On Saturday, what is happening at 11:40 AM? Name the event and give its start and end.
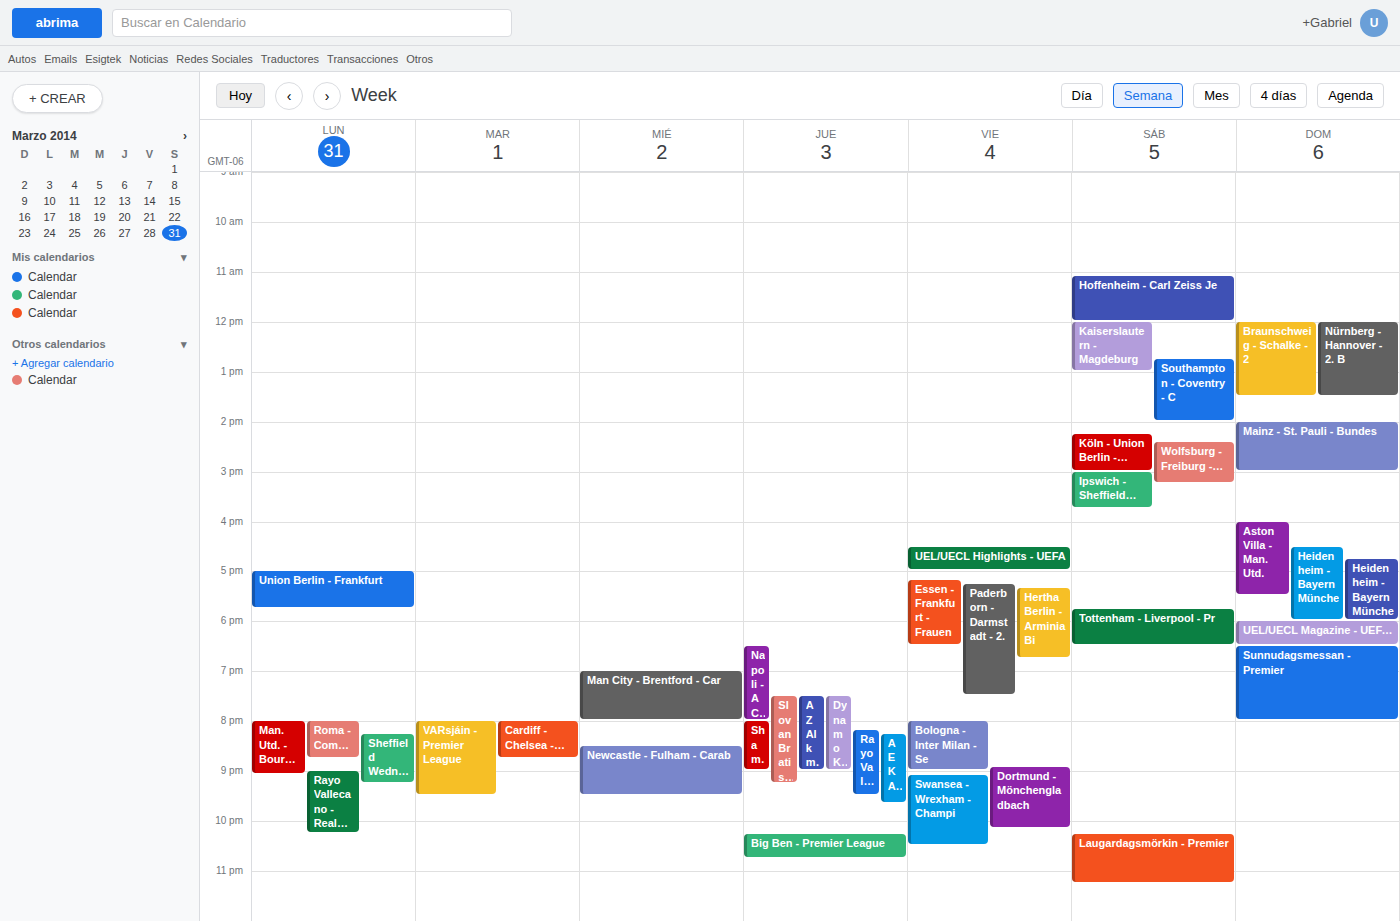
"Hoffenheim - Carl Zeiss Je", 11:05 AM to 12:00 PM